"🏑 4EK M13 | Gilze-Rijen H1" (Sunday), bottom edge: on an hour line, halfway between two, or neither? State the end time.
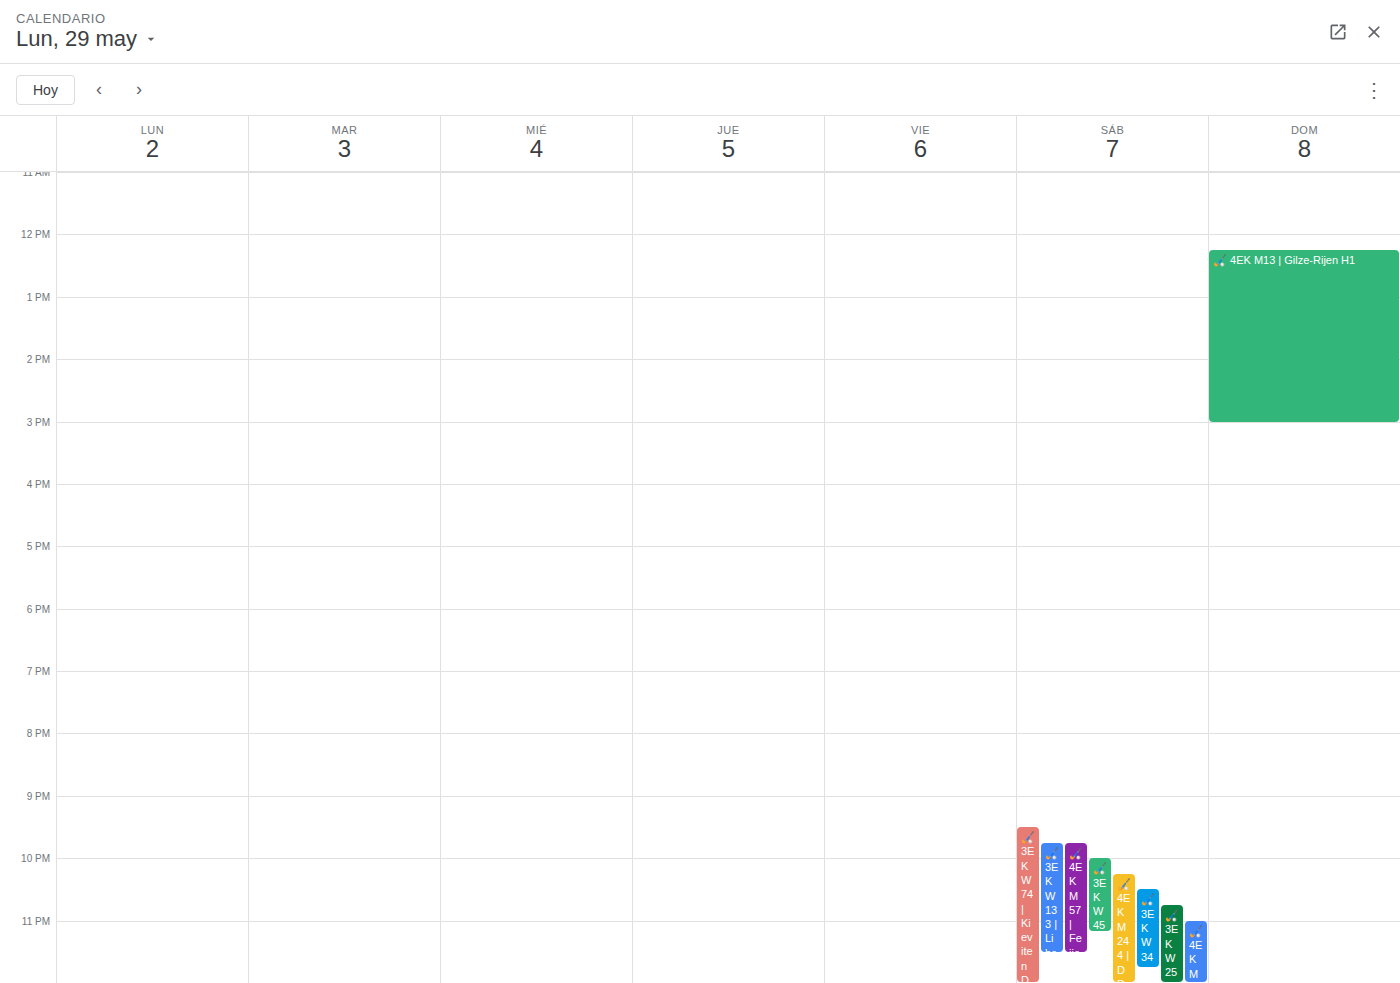
15:00 -- exactly on the 15:00 line.